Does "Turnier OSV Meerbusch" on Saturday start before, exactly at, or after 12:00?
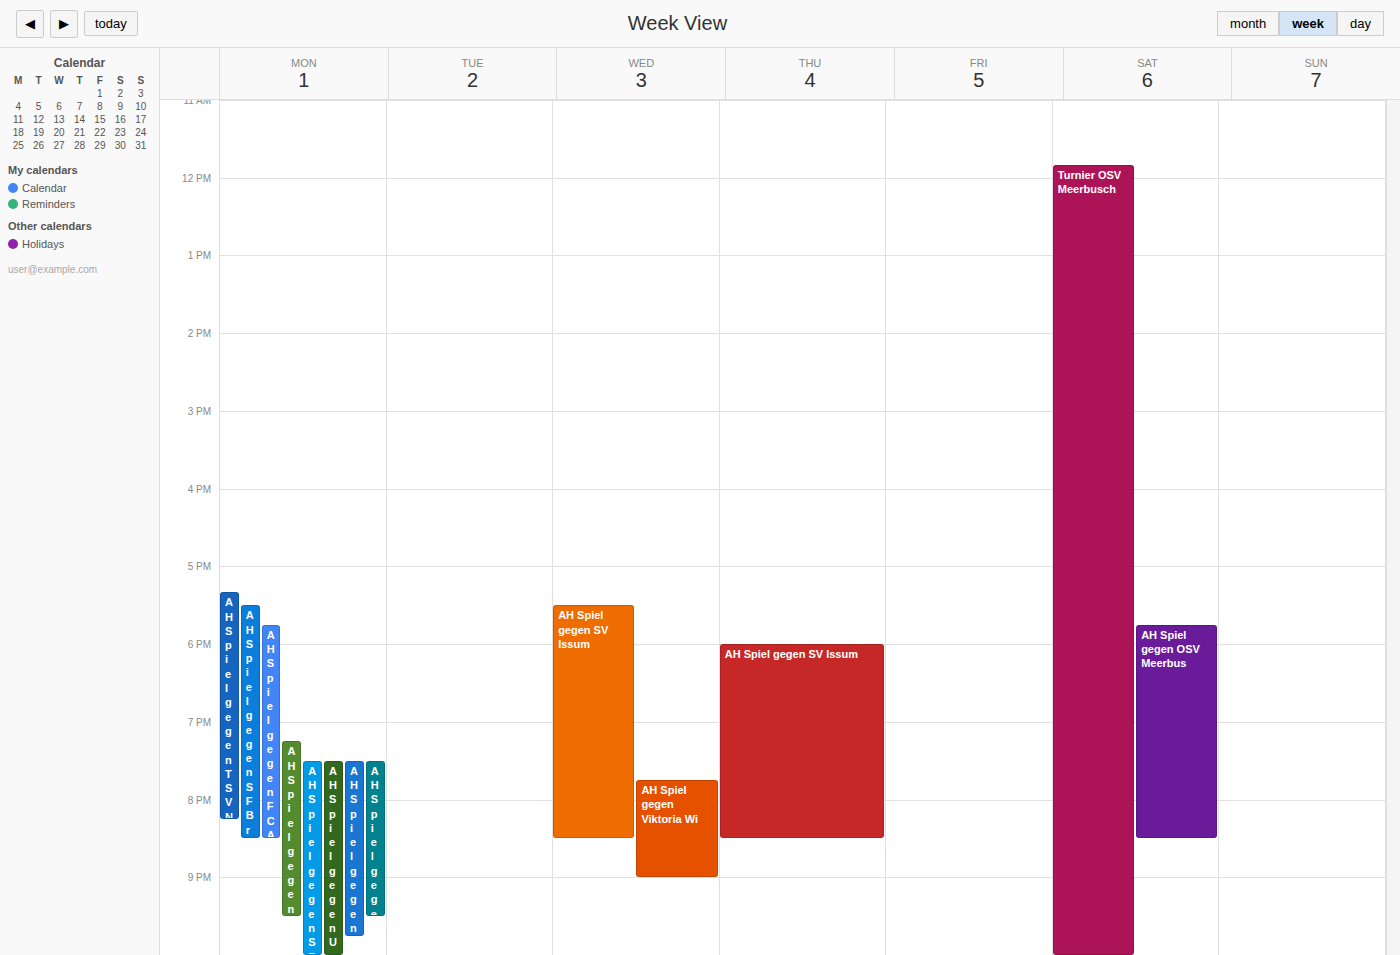
11:50 -- before 12:00, 10 minutes above the 12:00 line.